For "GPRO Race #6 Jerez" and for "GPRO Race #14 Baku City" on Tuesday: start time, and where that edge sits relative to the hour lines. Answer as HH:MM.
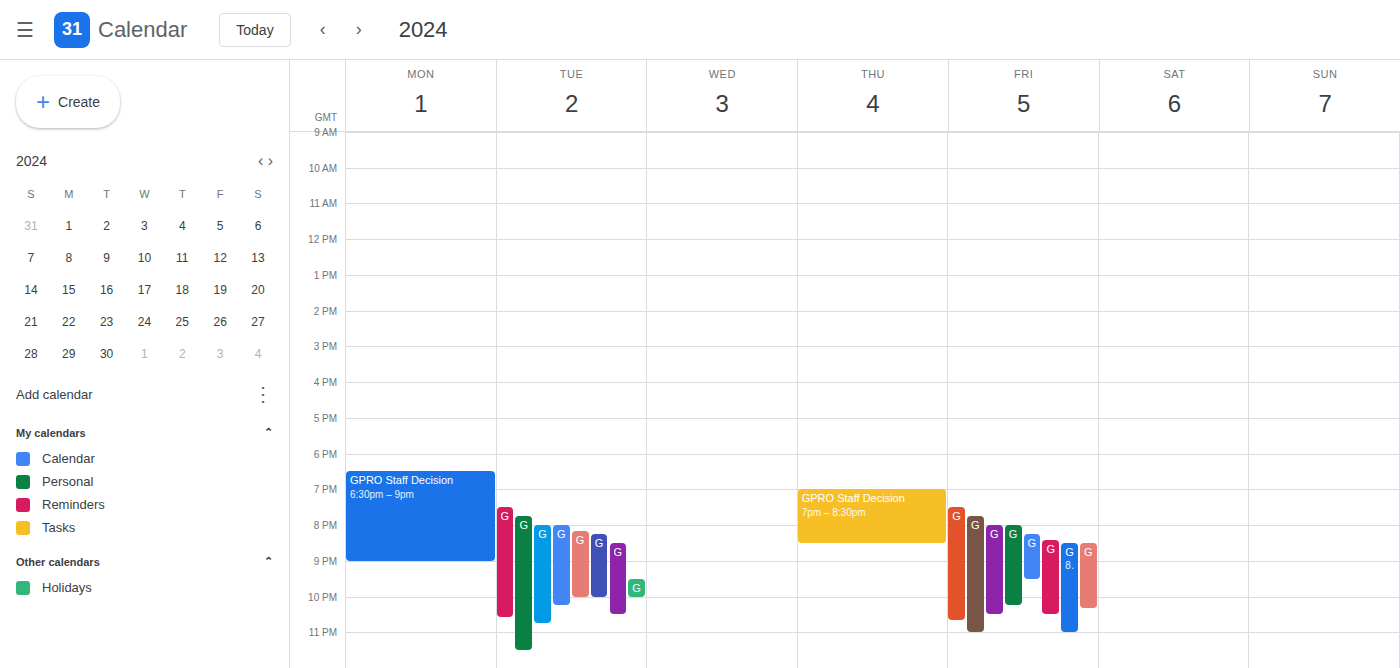
"GPRO Race #6 Jerez": 21:30, halfway between the 21:00 and 22:00 lines. "GPRO Race #14 Baku City": 20:30, halfway between the 20:00 and 21:00 lines.